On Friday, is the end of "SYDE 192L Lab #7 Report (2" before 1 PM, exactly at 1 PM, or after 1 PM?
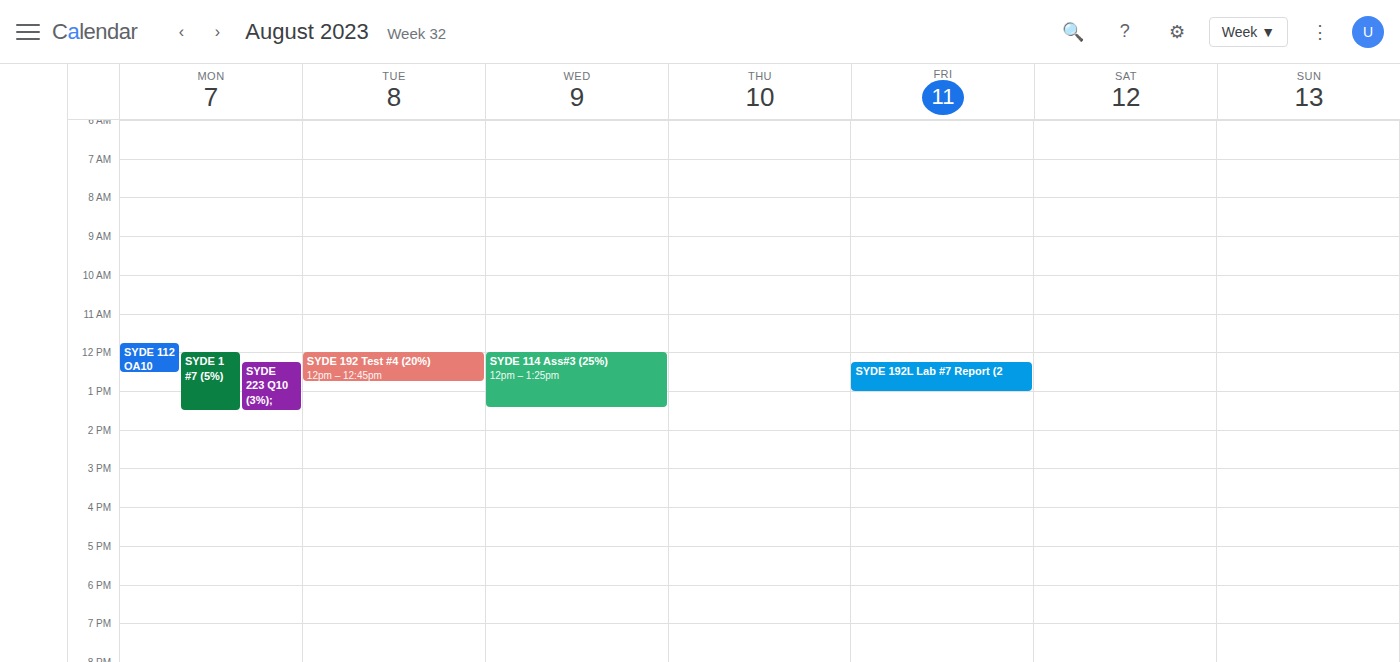
1:00 PM -- exactly at 1 PM, on the 1 PM line.